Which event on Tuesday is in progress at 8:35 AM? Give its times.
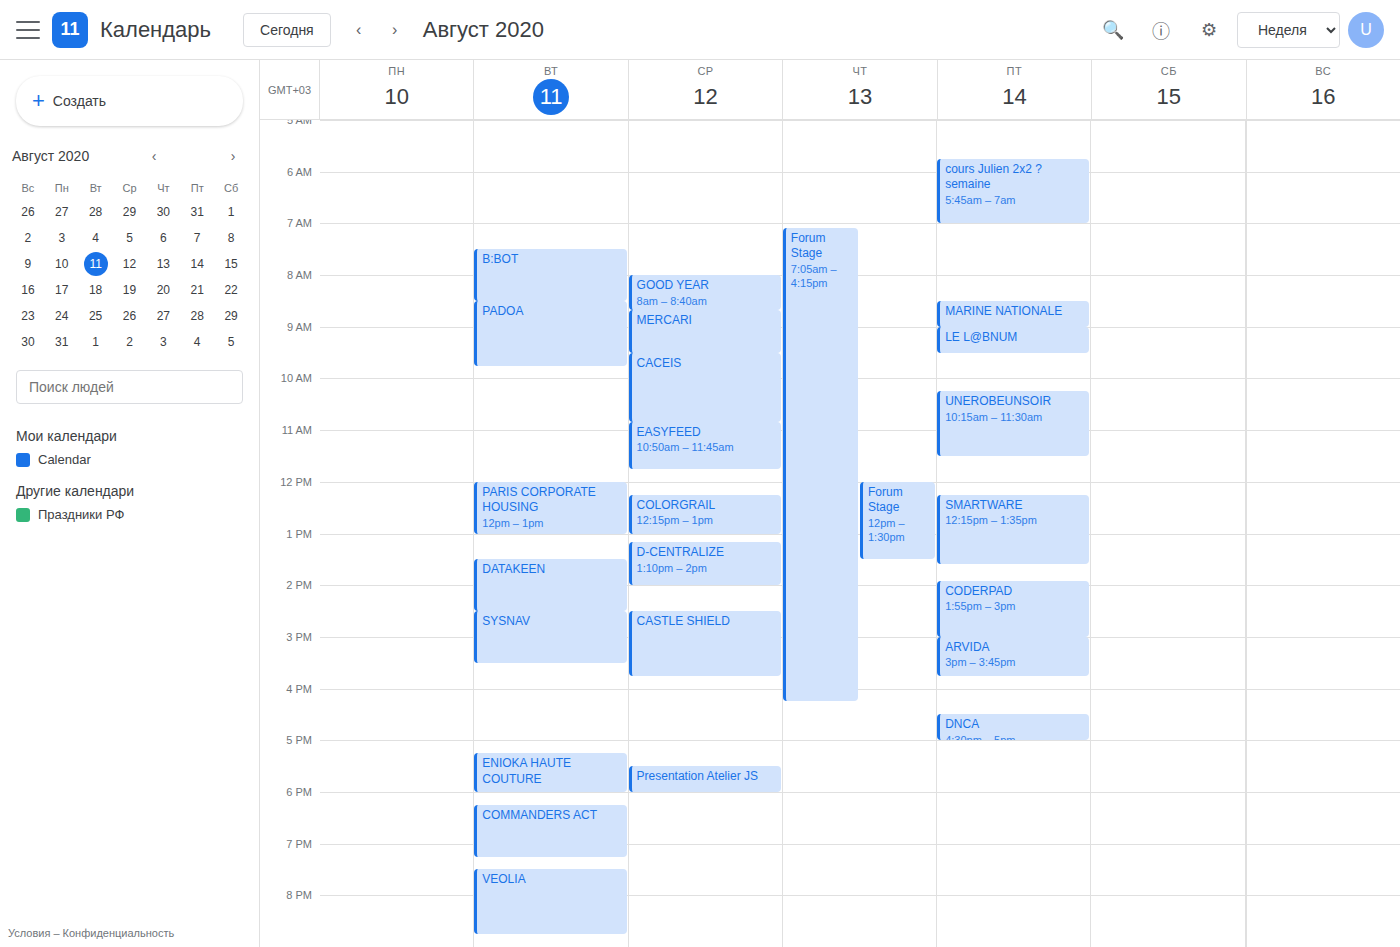
"PADOA", 8:30 AM to 9:45 AM